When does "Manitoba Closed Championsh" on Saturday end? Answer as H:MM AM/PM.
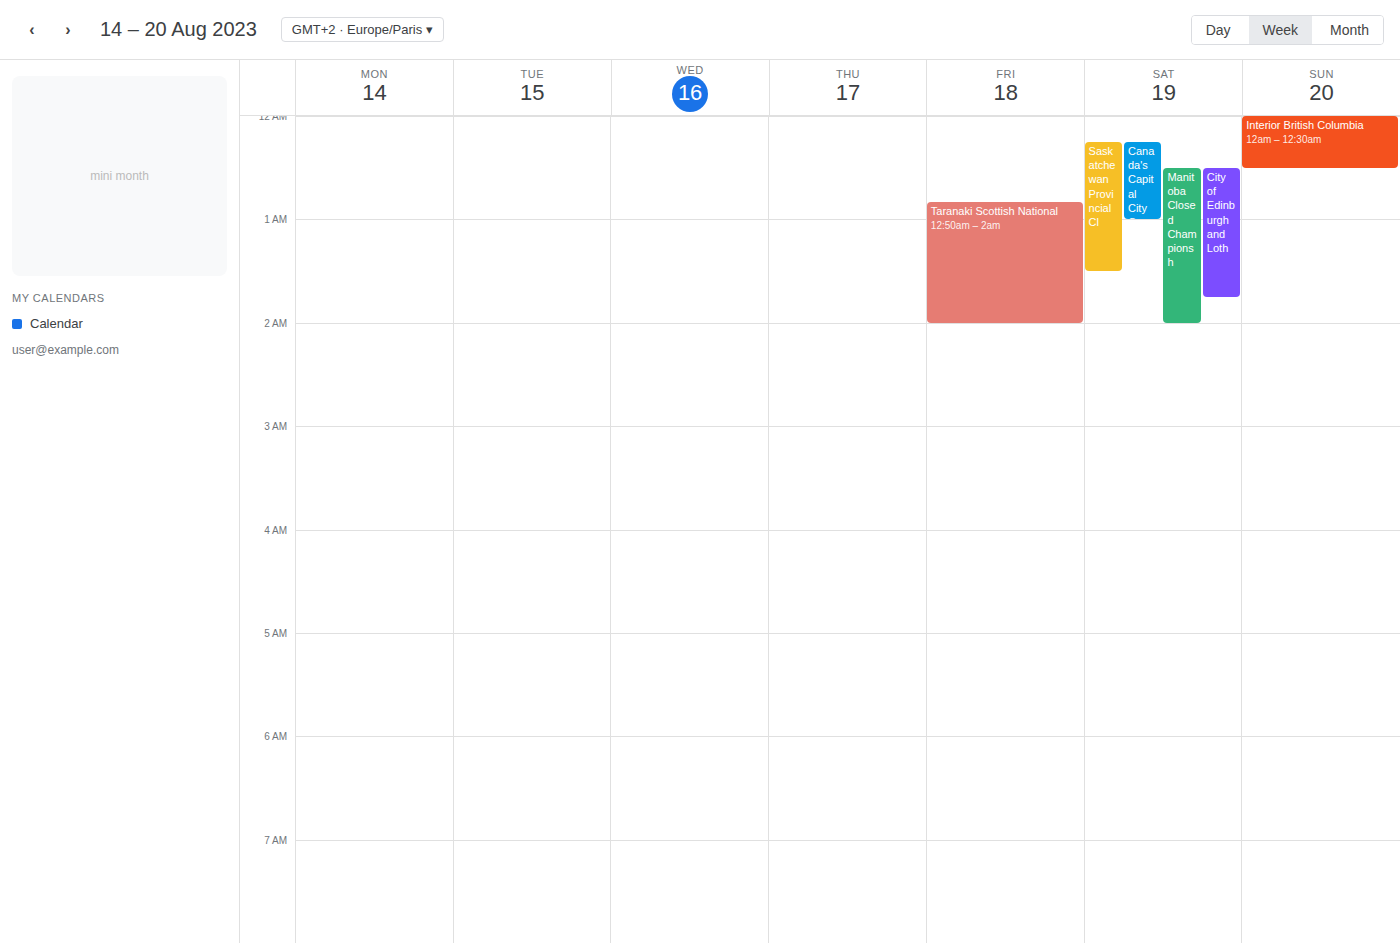
2:00 AM